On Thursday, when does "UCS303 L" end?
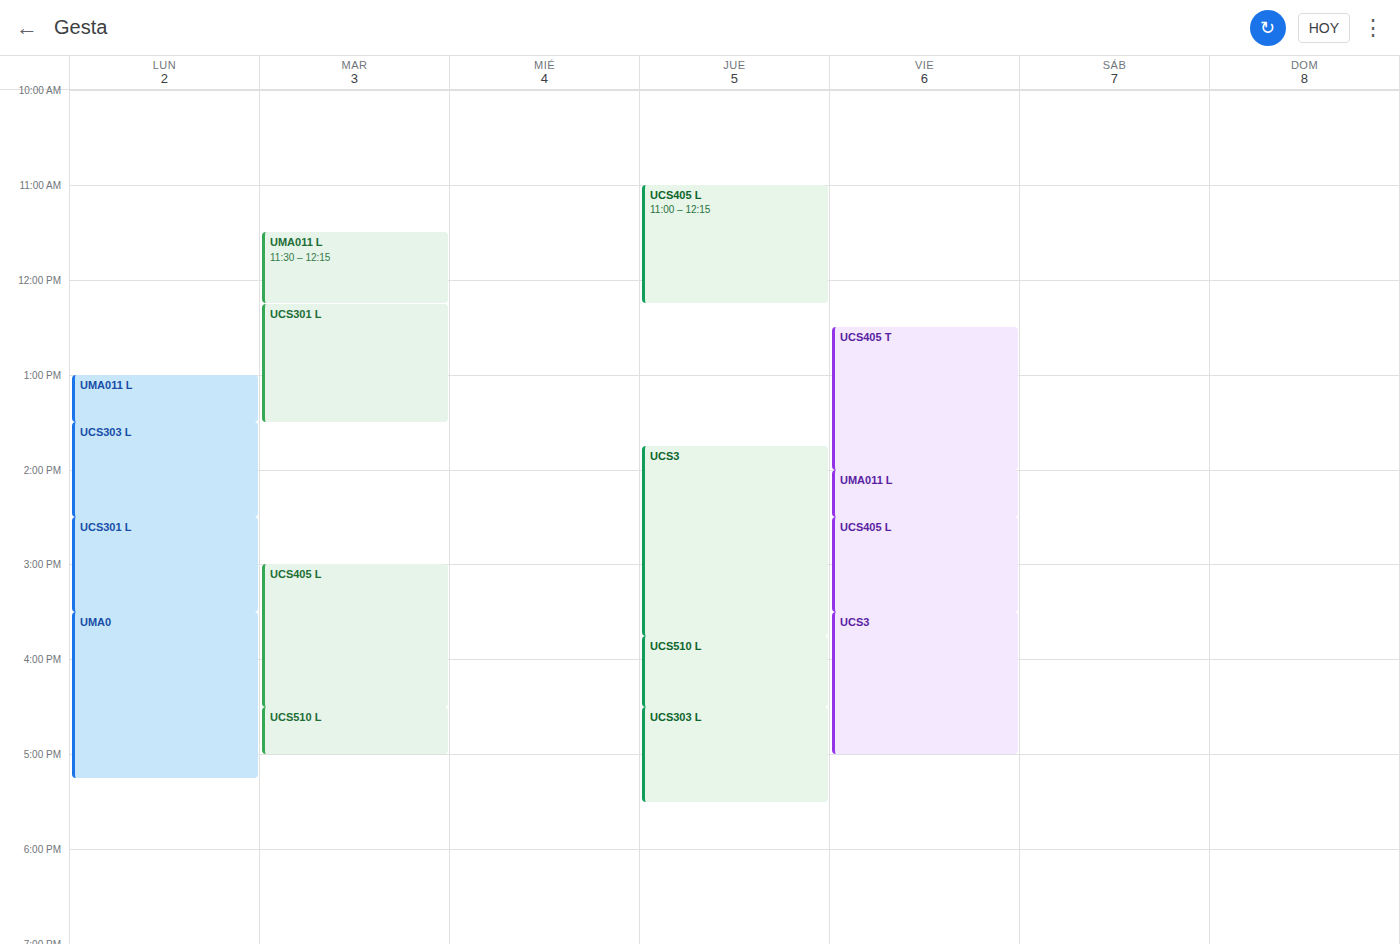
17:30